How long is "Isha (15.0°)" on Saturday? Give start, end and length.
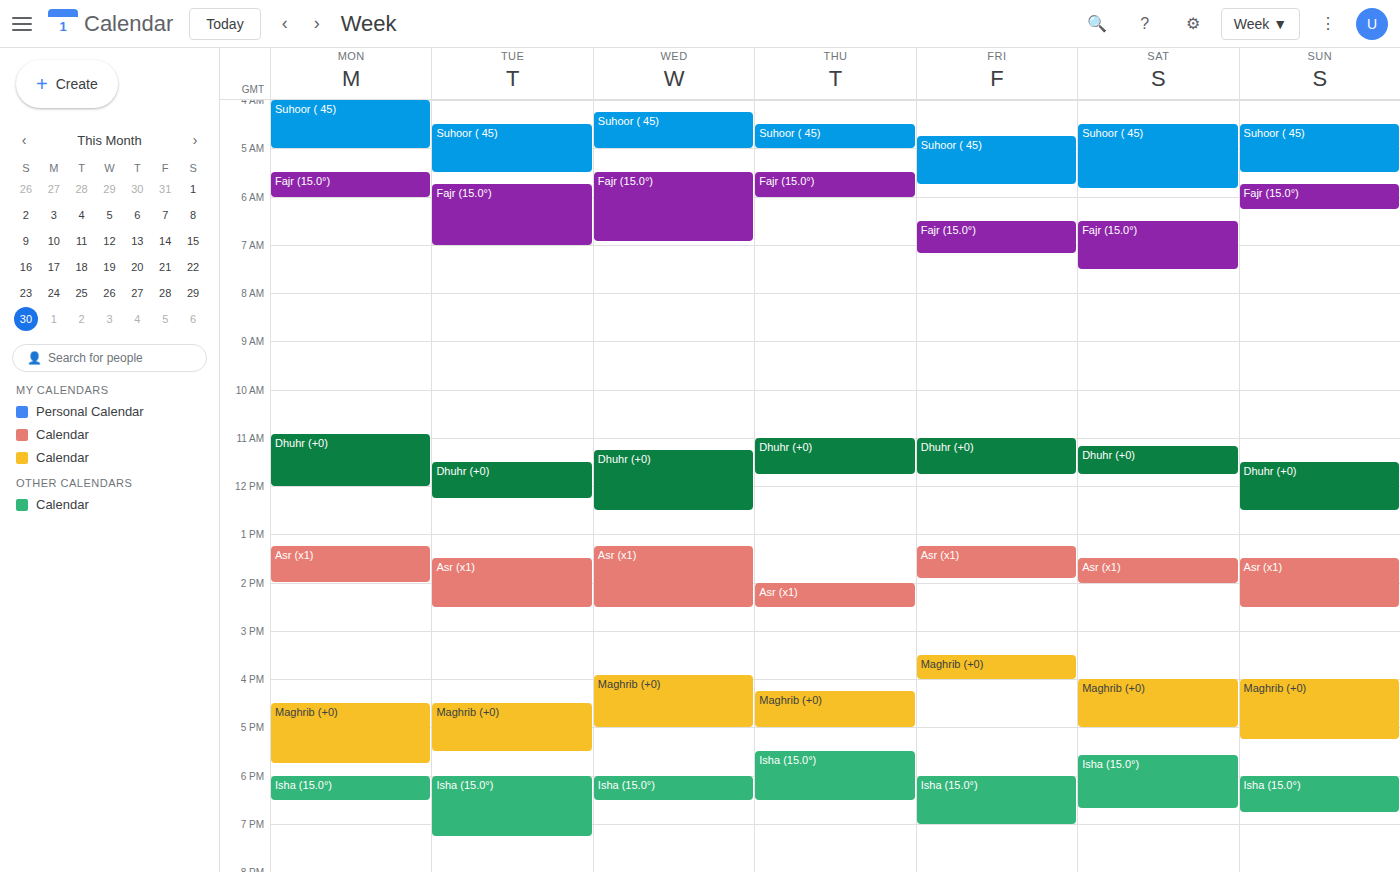
5:35 PM to 6:40 PM, 1 hour 5 minutes